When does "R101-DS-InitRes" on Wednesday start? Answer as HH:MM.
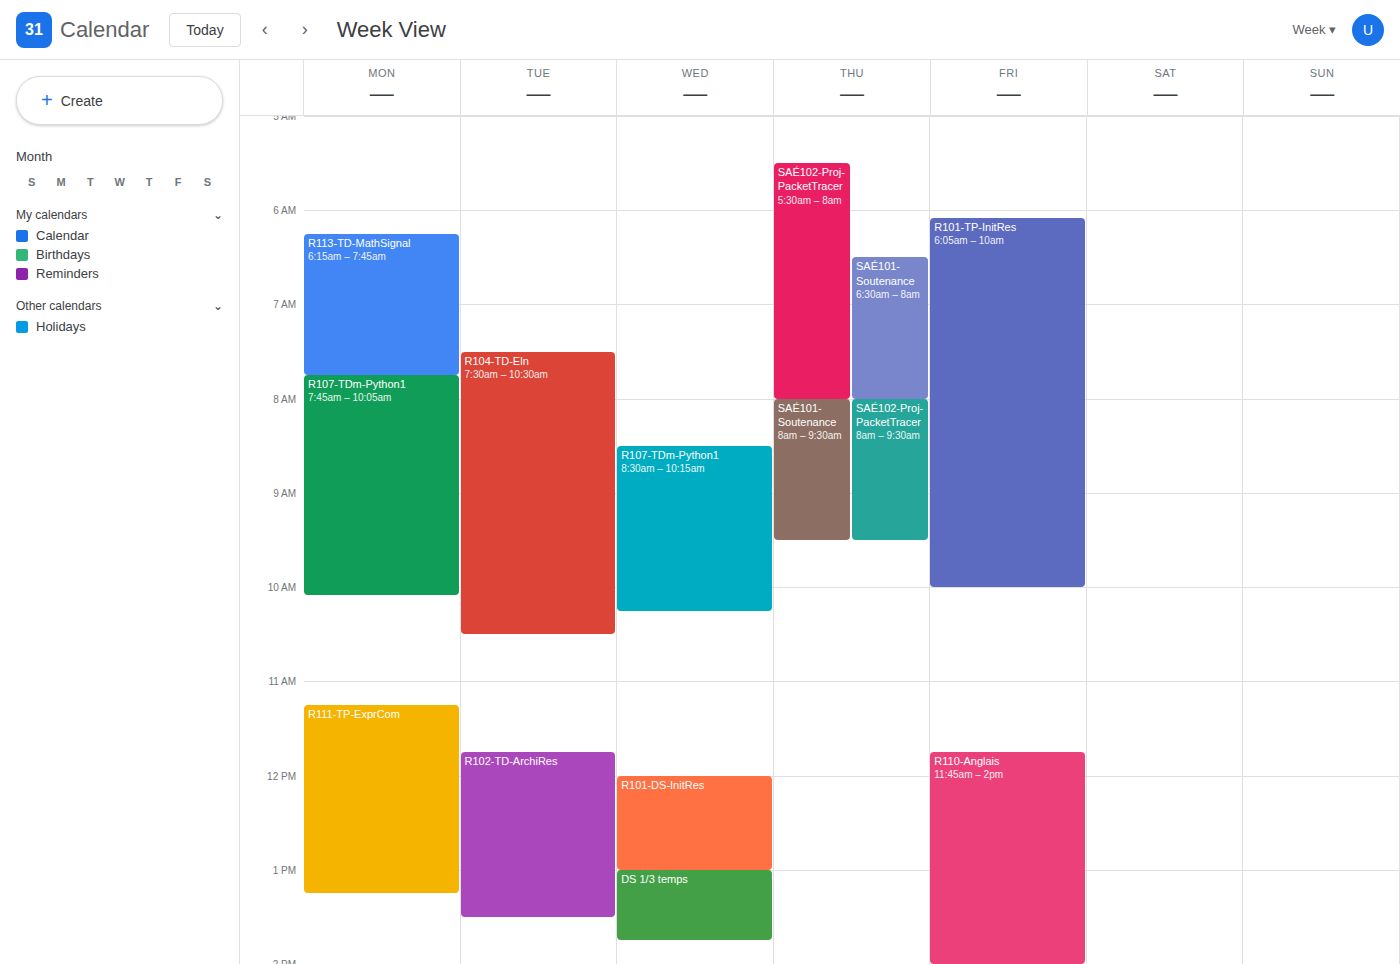
12:00